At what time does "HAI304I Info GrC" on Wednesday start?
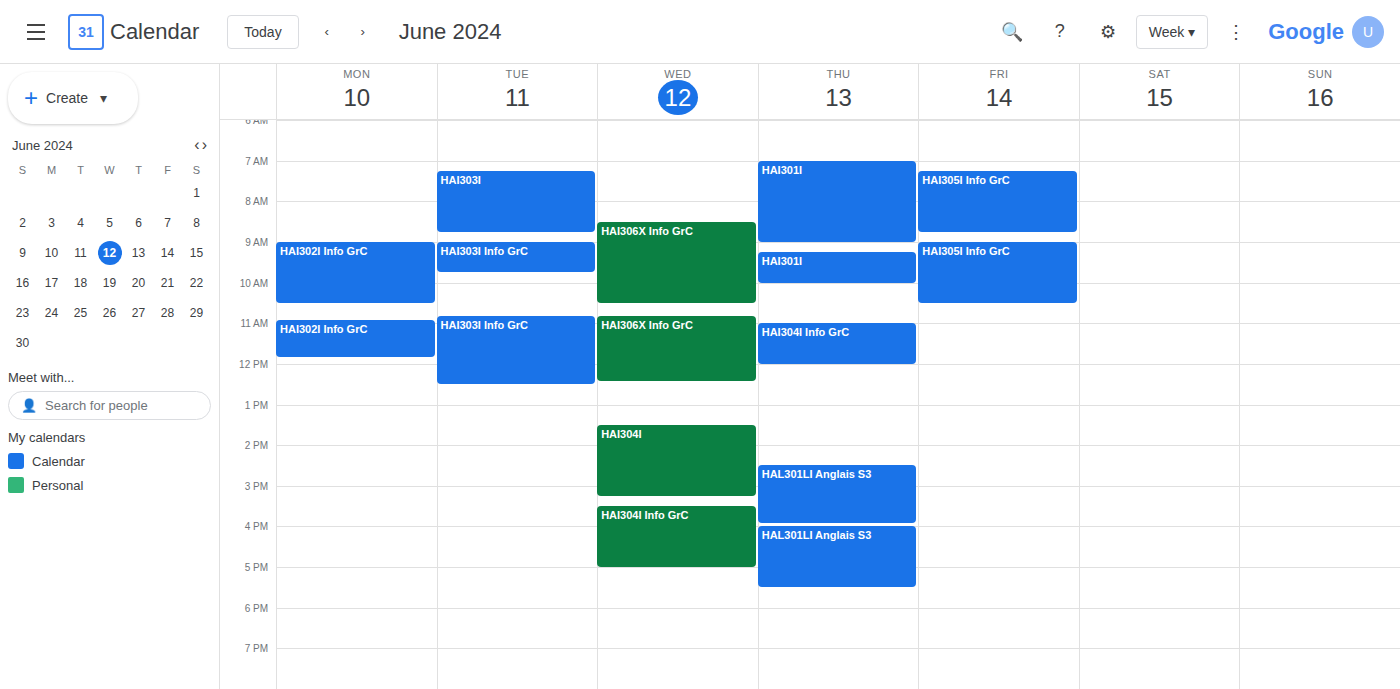
3:30 PM